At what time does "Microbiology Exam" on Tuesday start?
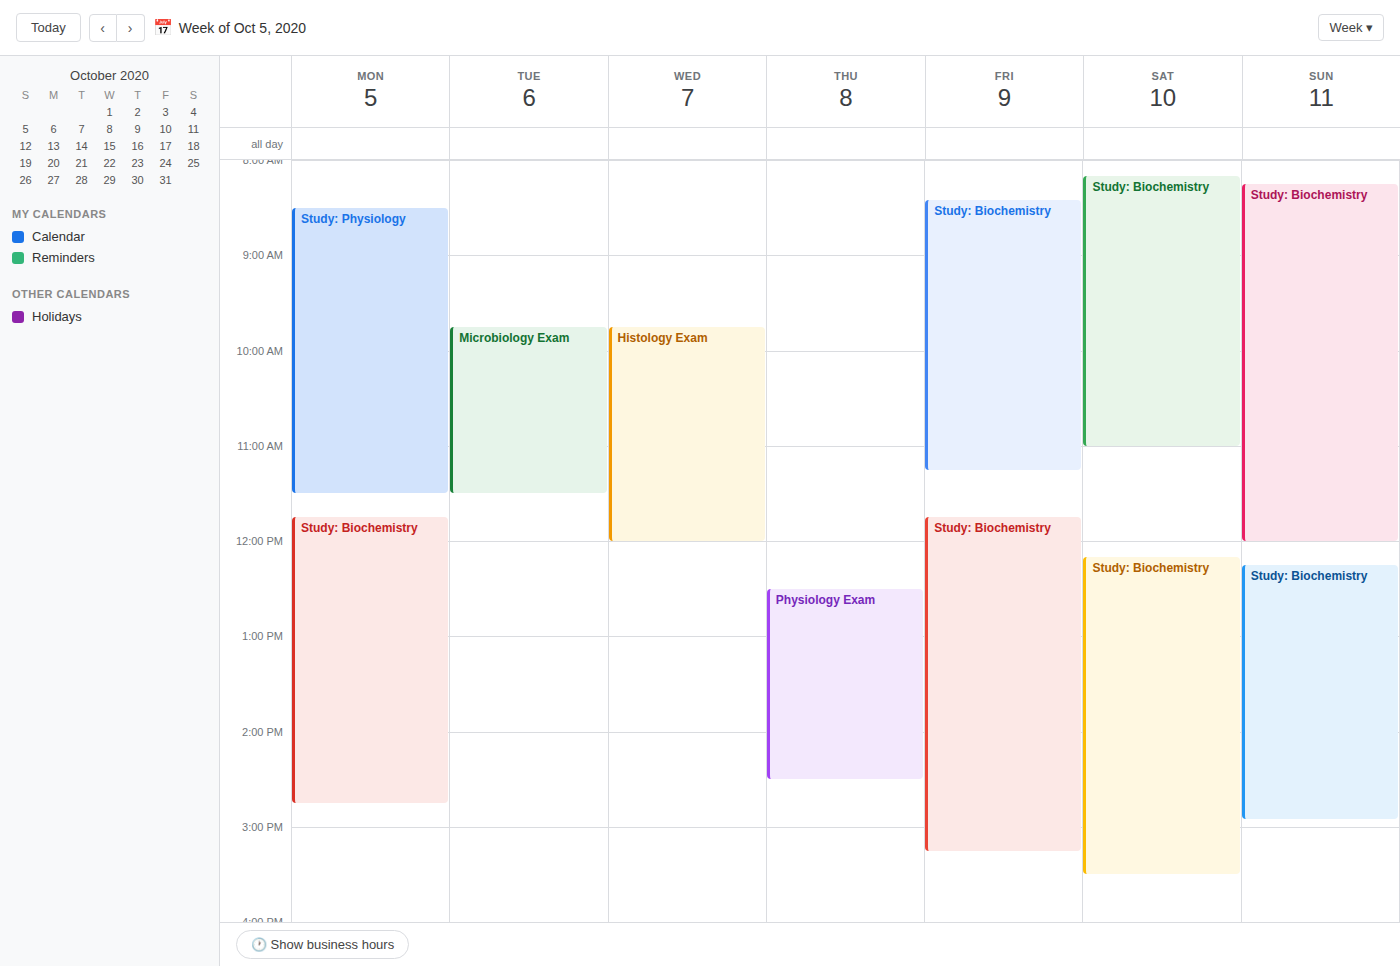
9:45 AM